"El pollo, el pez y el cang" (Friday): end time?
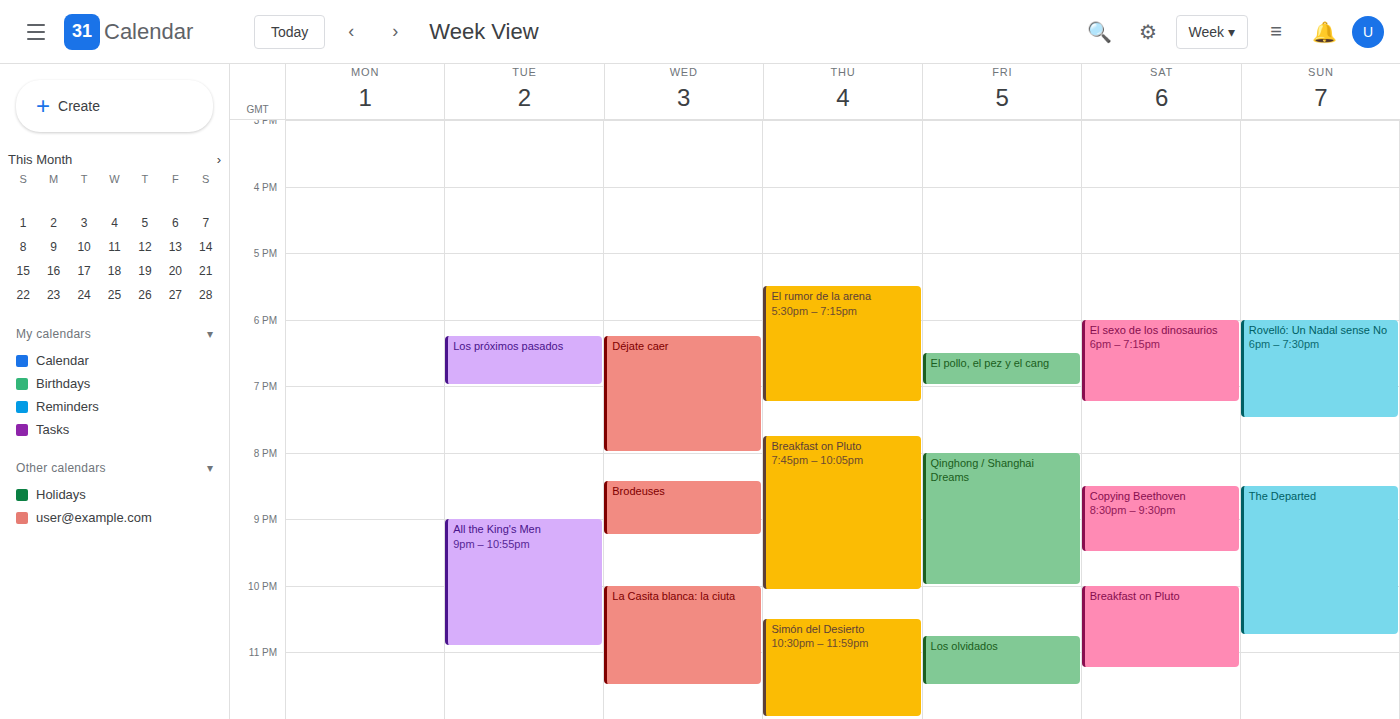
7:00 PM